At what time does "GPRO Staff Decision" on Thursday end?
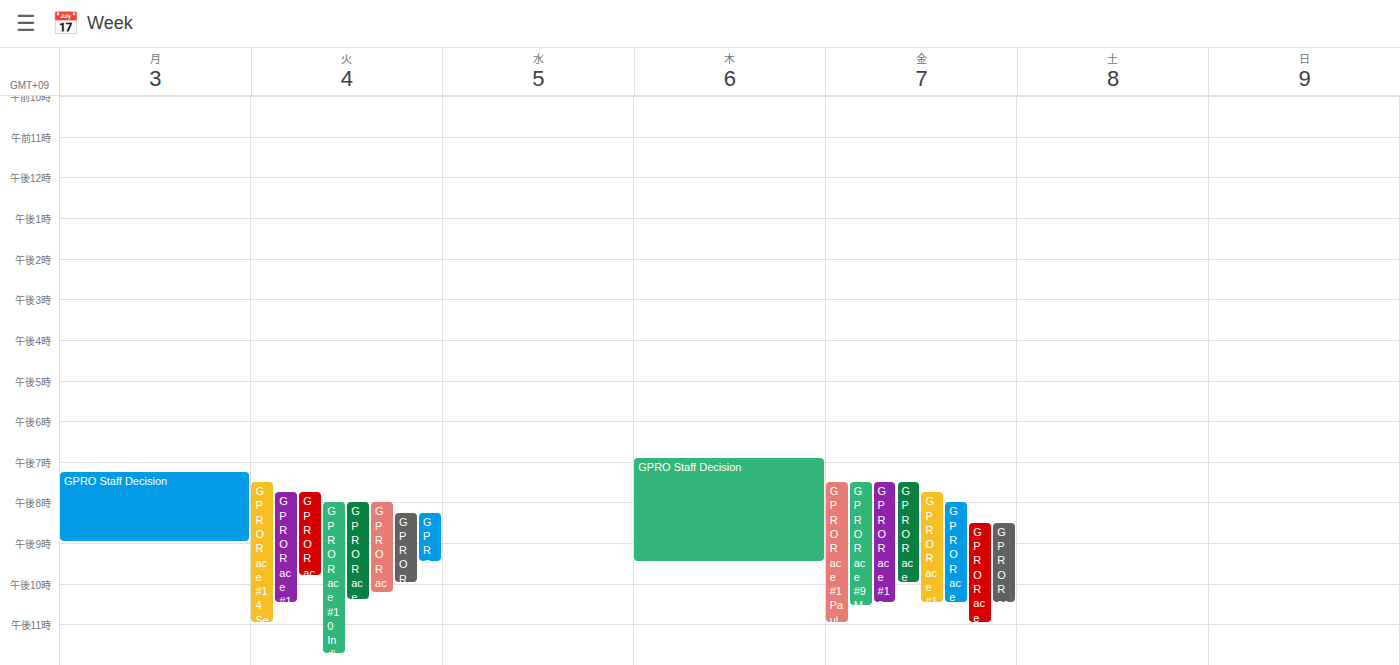
9:30 PM